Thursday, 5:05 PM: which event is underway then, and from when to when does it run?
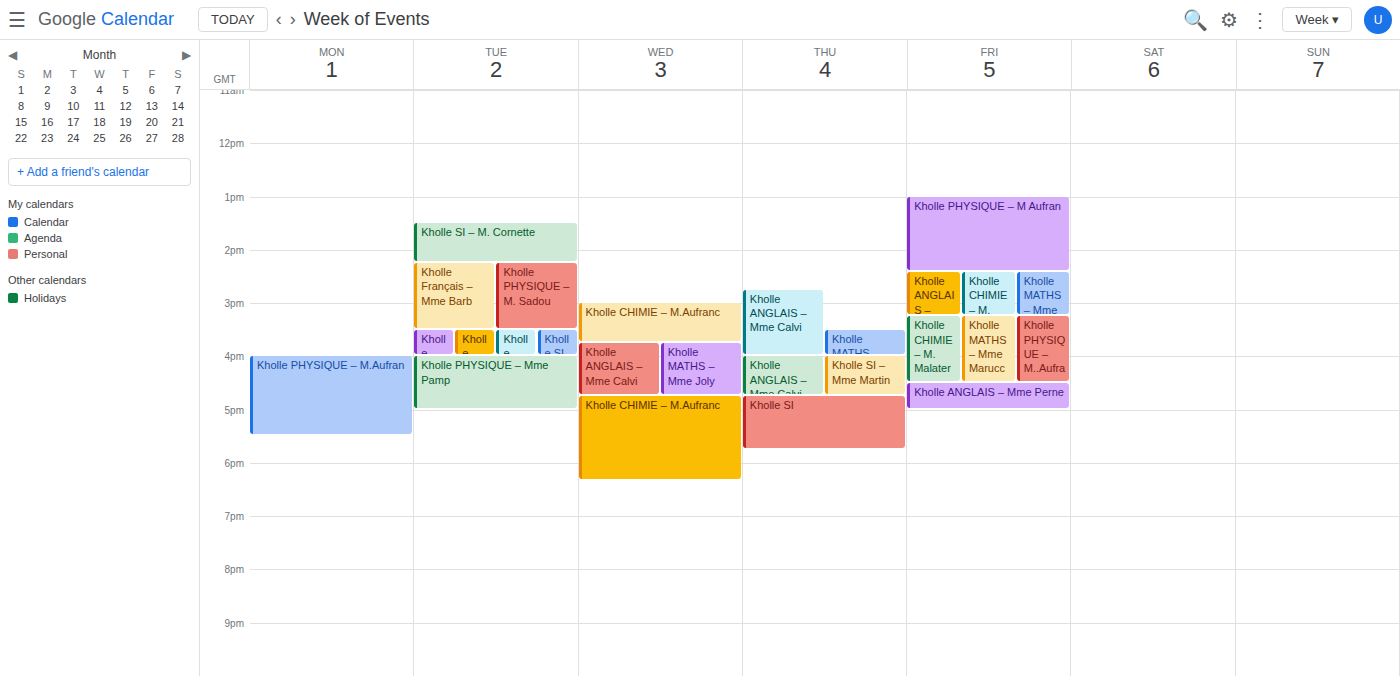
"Kholle SI", 4:45 PM to 5:45 PM